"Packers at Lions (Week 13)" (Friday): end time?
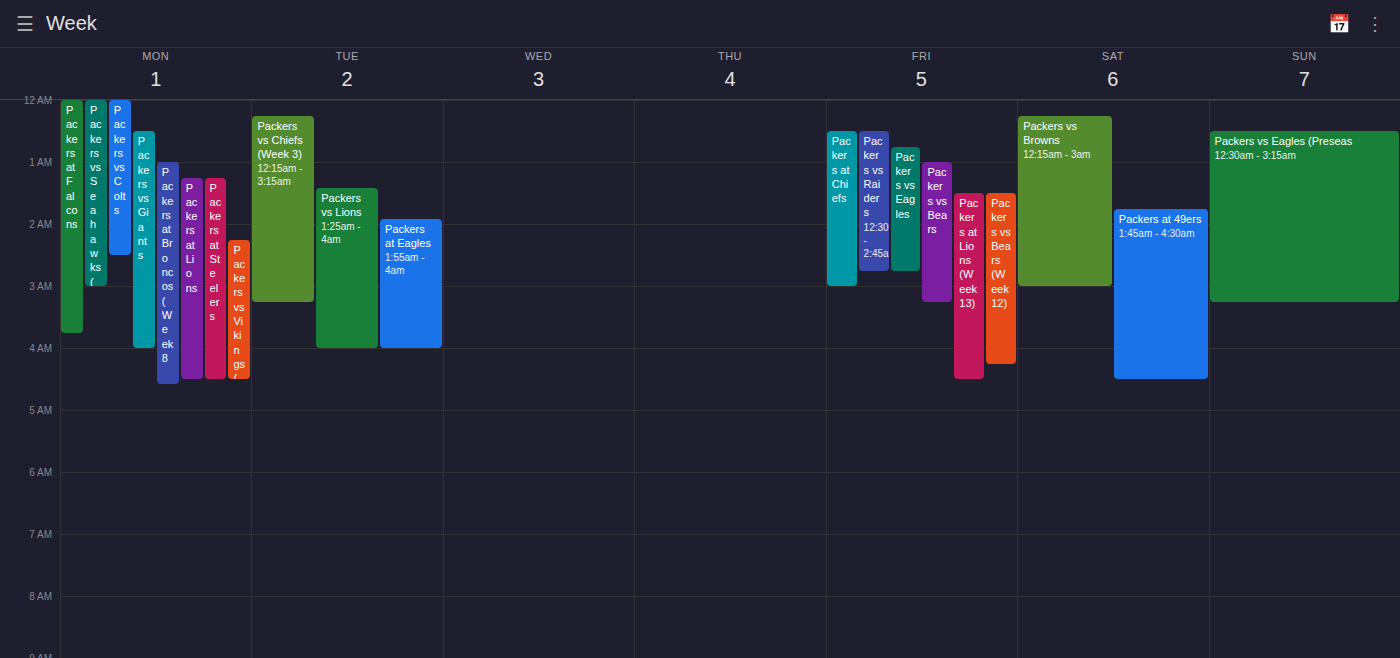
4:30 AM